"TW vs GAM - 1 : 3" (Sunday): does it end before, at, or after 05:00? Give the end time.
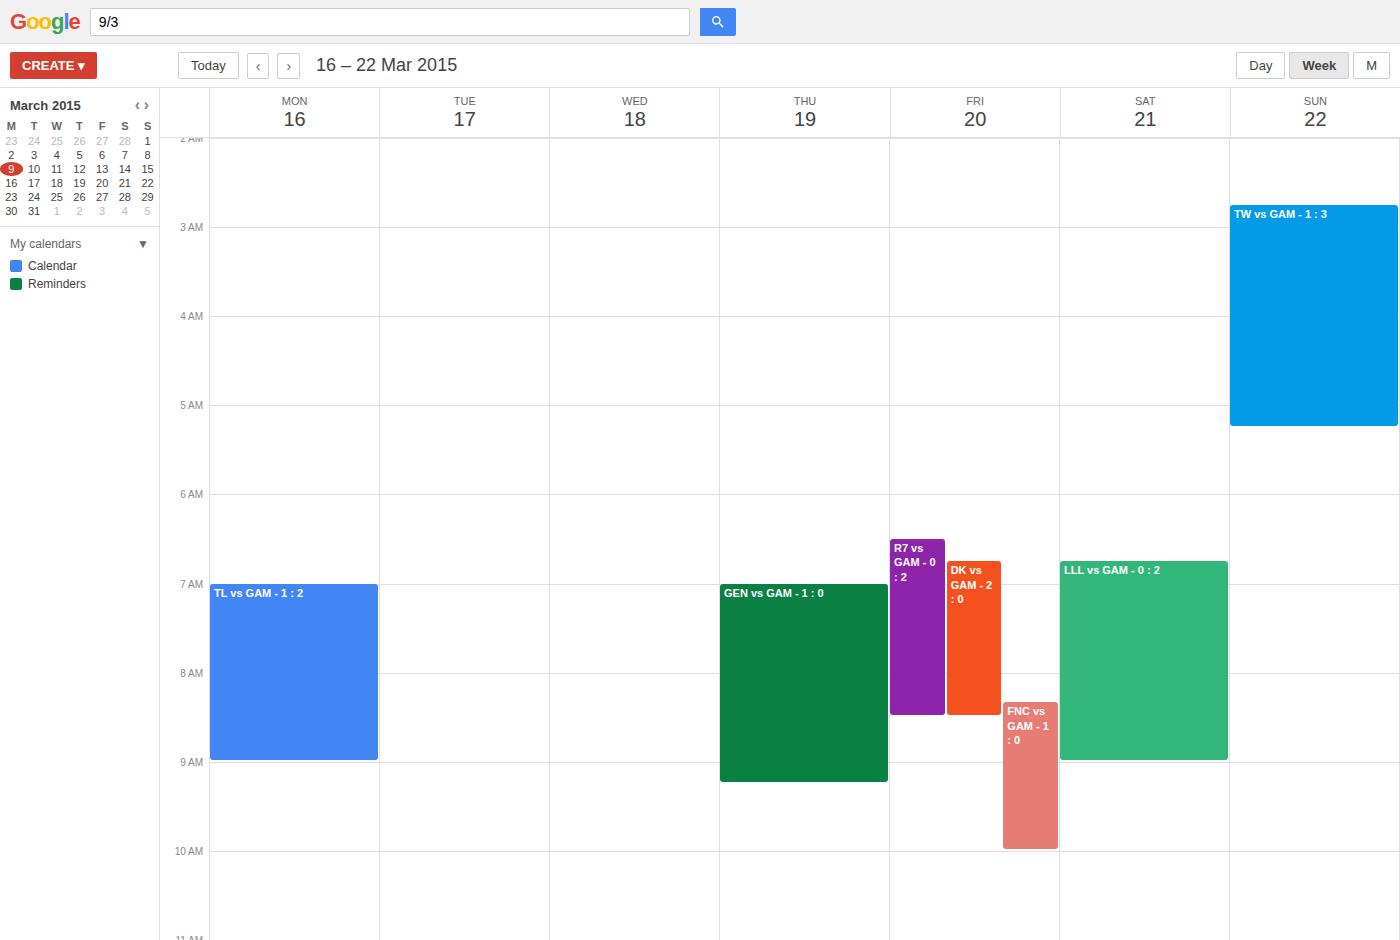
05:15 -- after 05:00, 15 minutes below the 05:00 line.